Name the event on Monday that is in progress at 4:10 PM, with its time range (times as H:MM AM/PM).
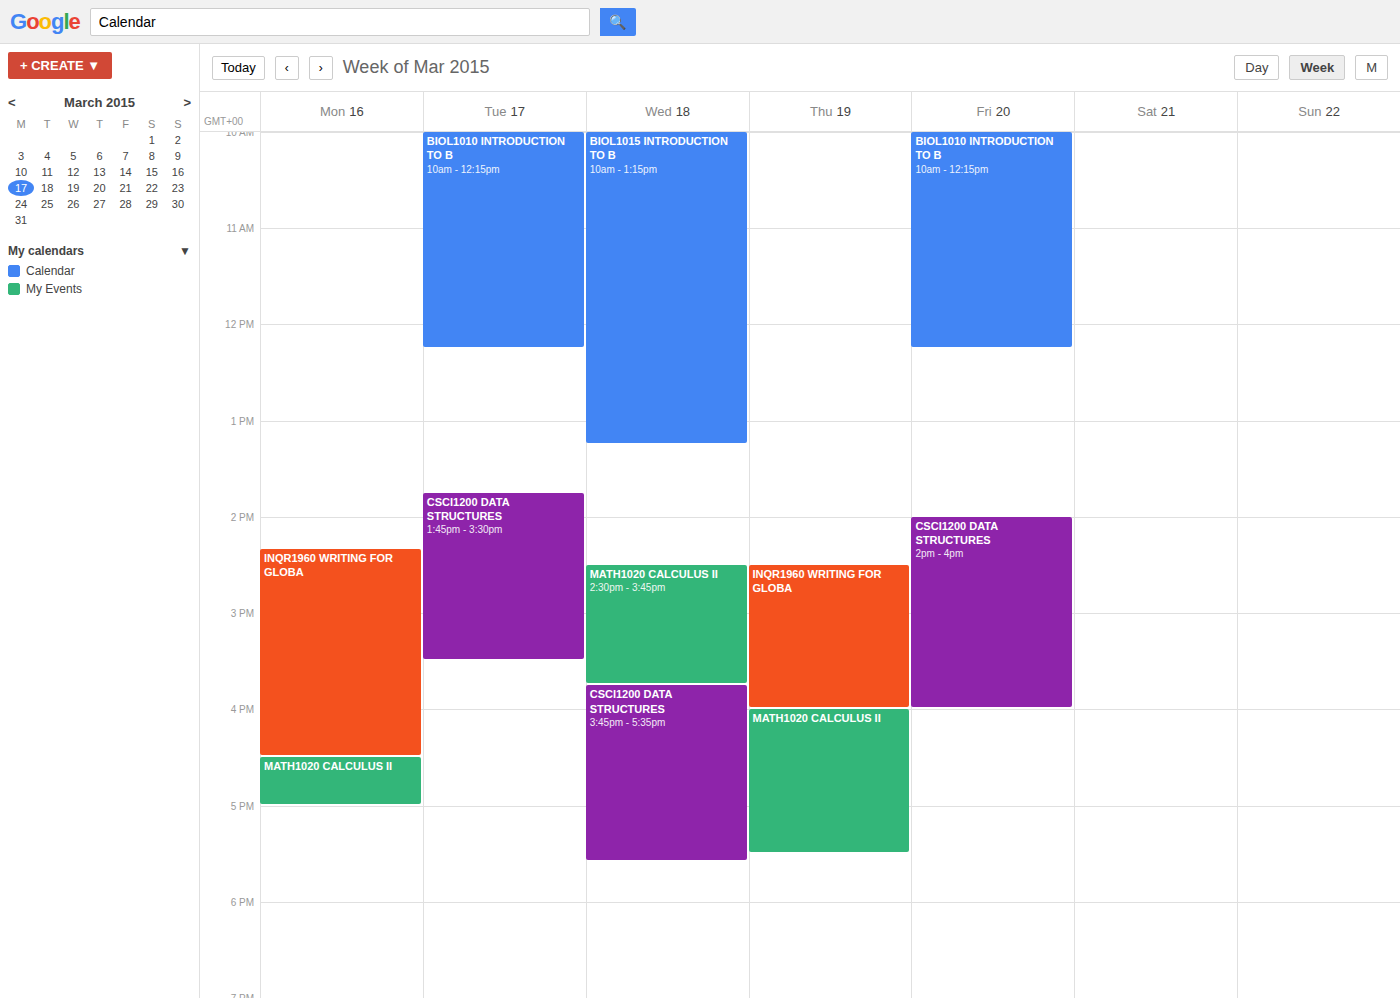
"INQR1960 WRITING FOR GLOBA", 2:20 PM to 4:30 PM